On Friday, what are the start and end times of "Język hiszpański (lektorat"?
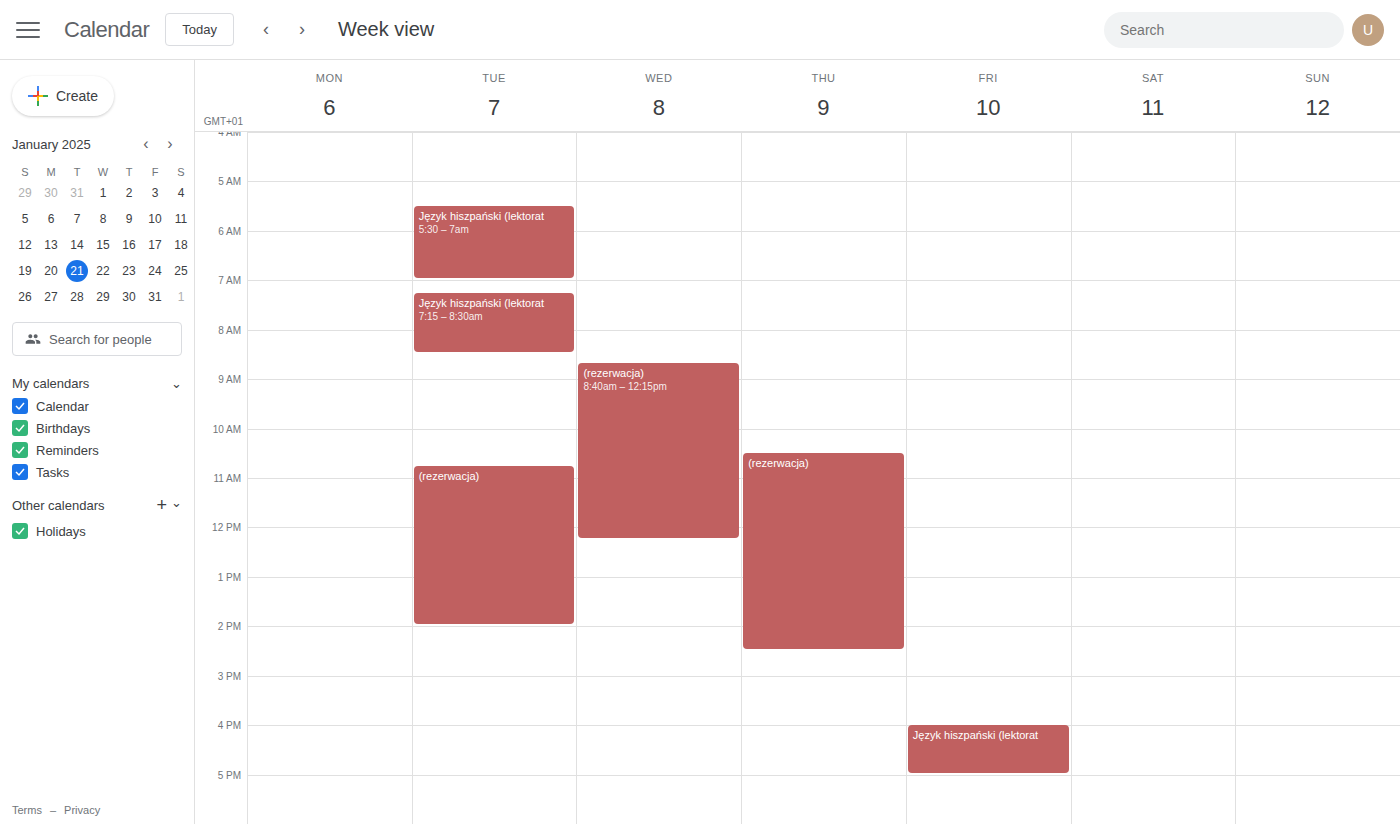
4:00 PM to 5:00 PM